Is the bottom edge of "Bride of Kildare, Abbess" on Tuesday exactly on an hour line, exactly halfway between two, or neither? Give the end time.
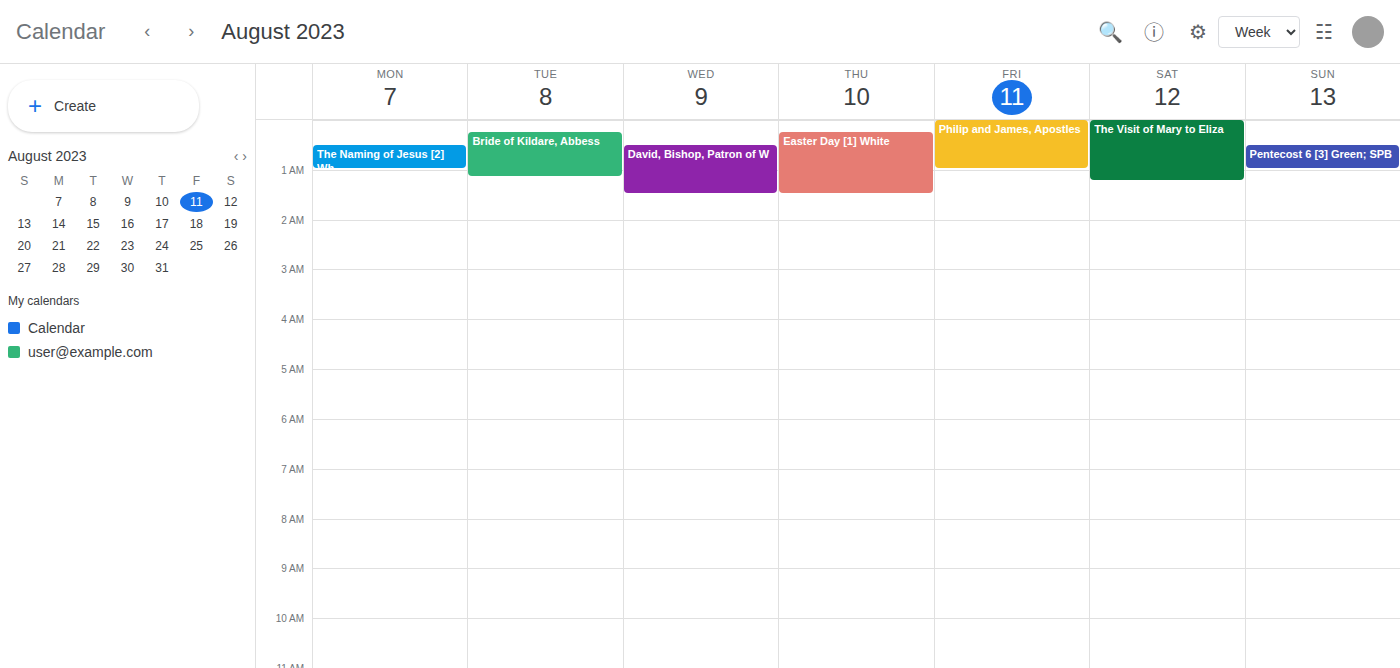
1:10 AM -- neither: 10 minutes below the 1 AM line and 50 minutes above the 2 AM line.